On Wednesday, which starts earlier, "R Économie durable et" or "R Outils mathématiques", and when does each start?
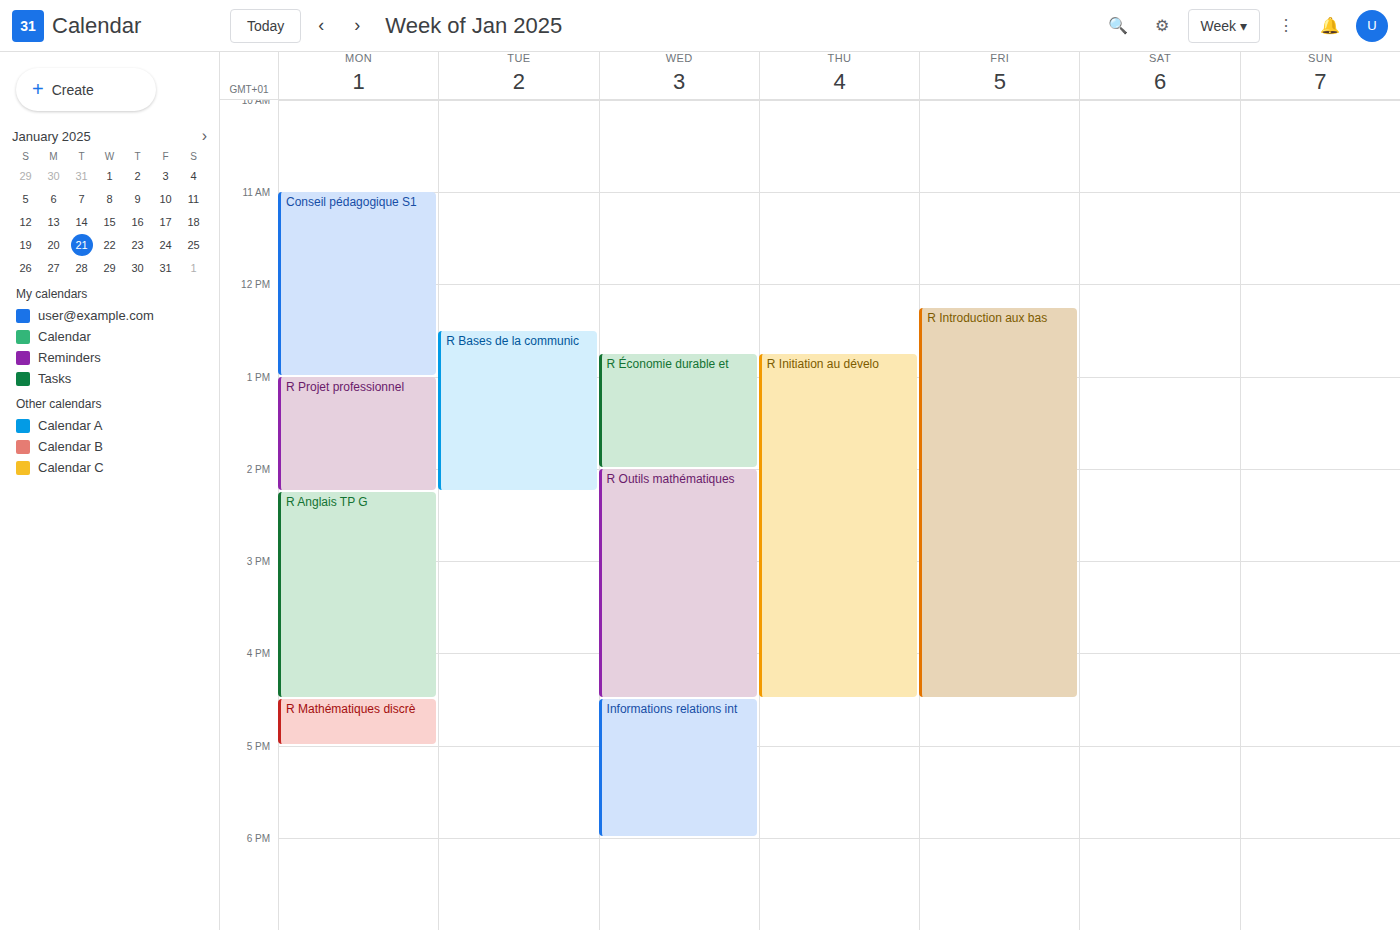
"R Économie durable et" 12:45 PM; "R Outils mathématiques" 2:00 PM.